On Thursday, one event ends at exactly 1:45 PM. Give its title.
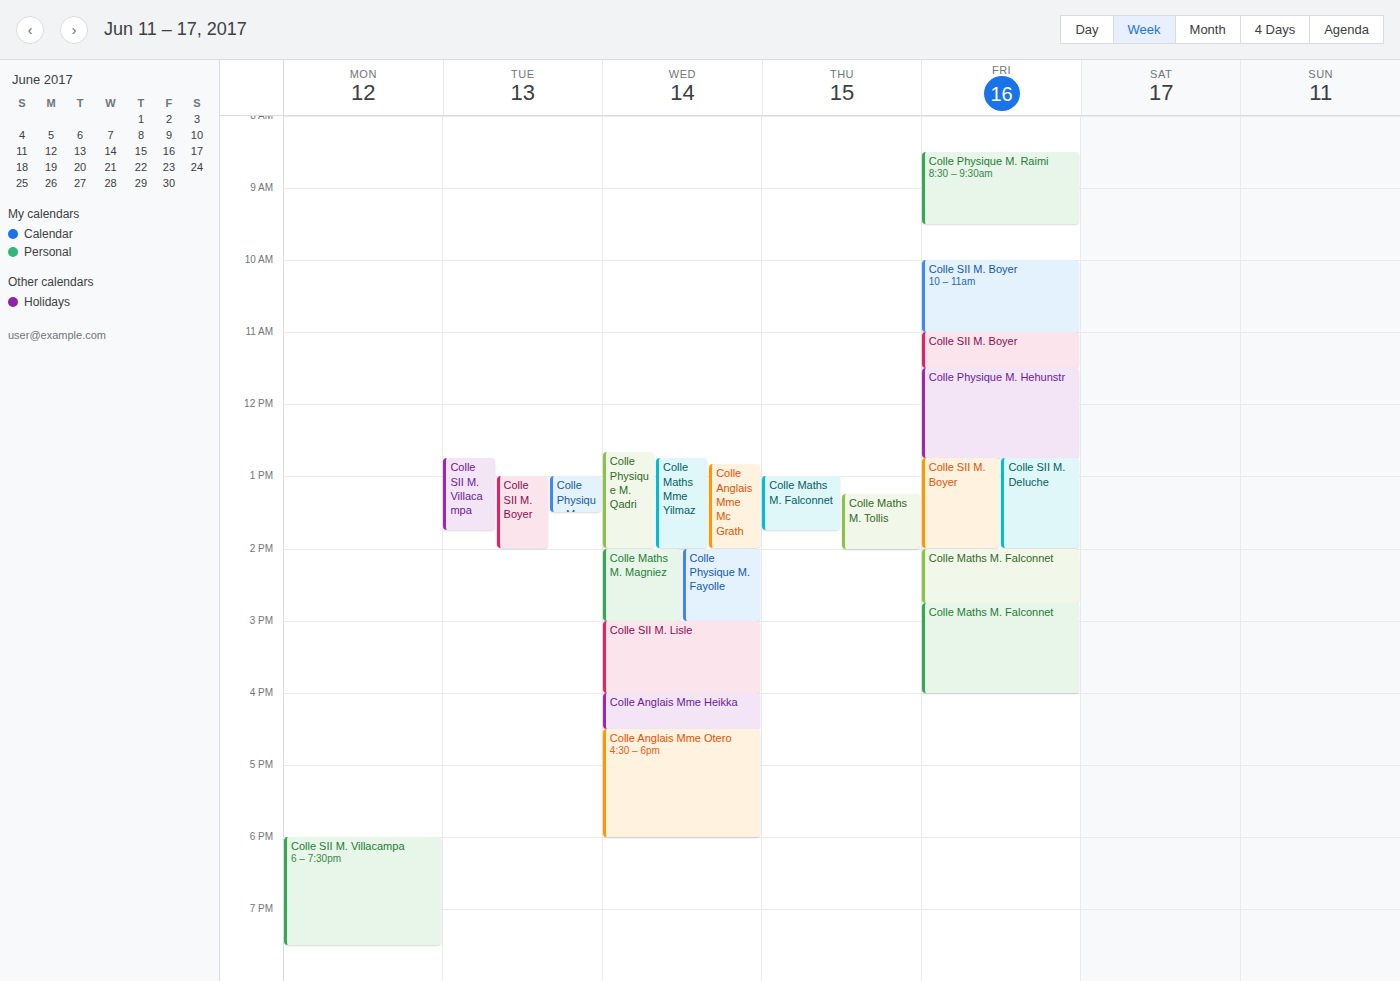
"Colle Maths M. Falconnet"